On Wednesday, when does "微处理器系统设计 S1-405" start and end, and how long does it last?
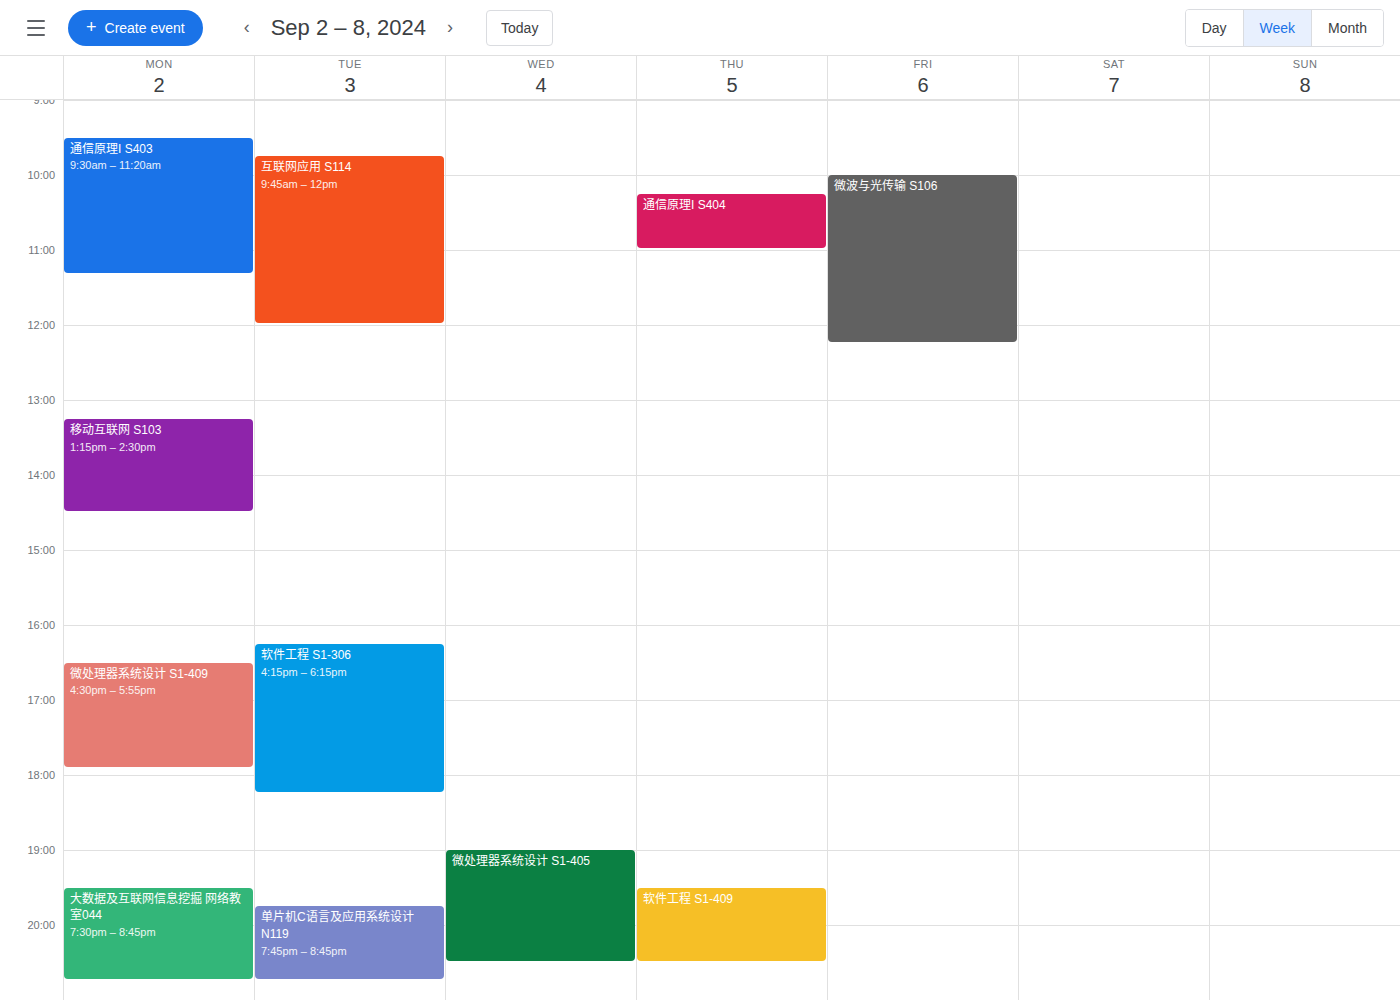
7:00 PM to 8:30 PM, 1 hour 30 minutes